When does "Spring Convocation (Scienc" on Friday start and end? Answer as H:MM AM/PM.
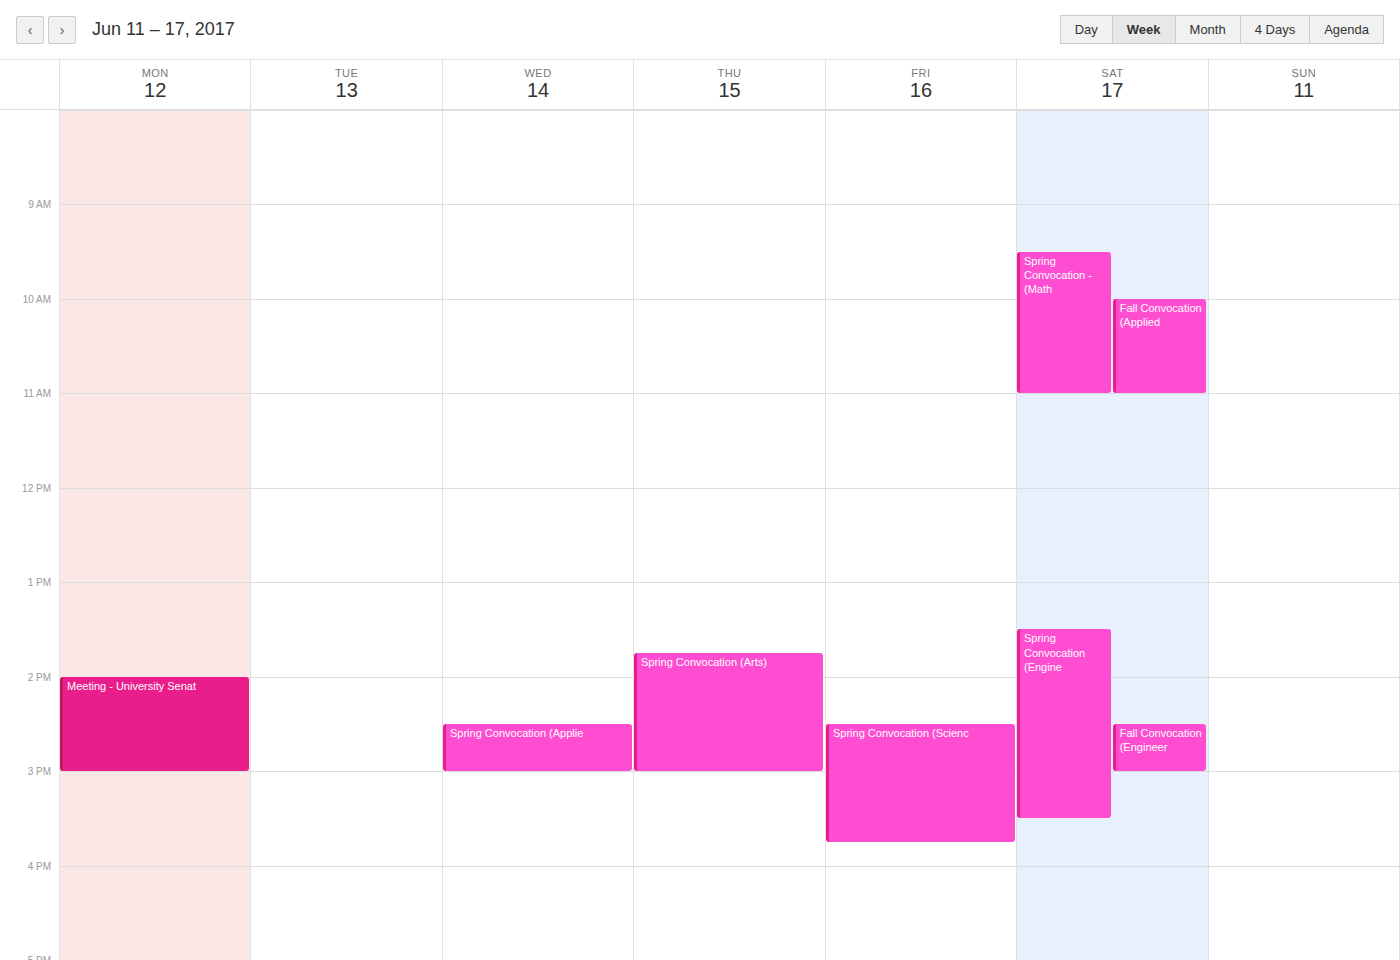
2:30 PM to 3:45 PM